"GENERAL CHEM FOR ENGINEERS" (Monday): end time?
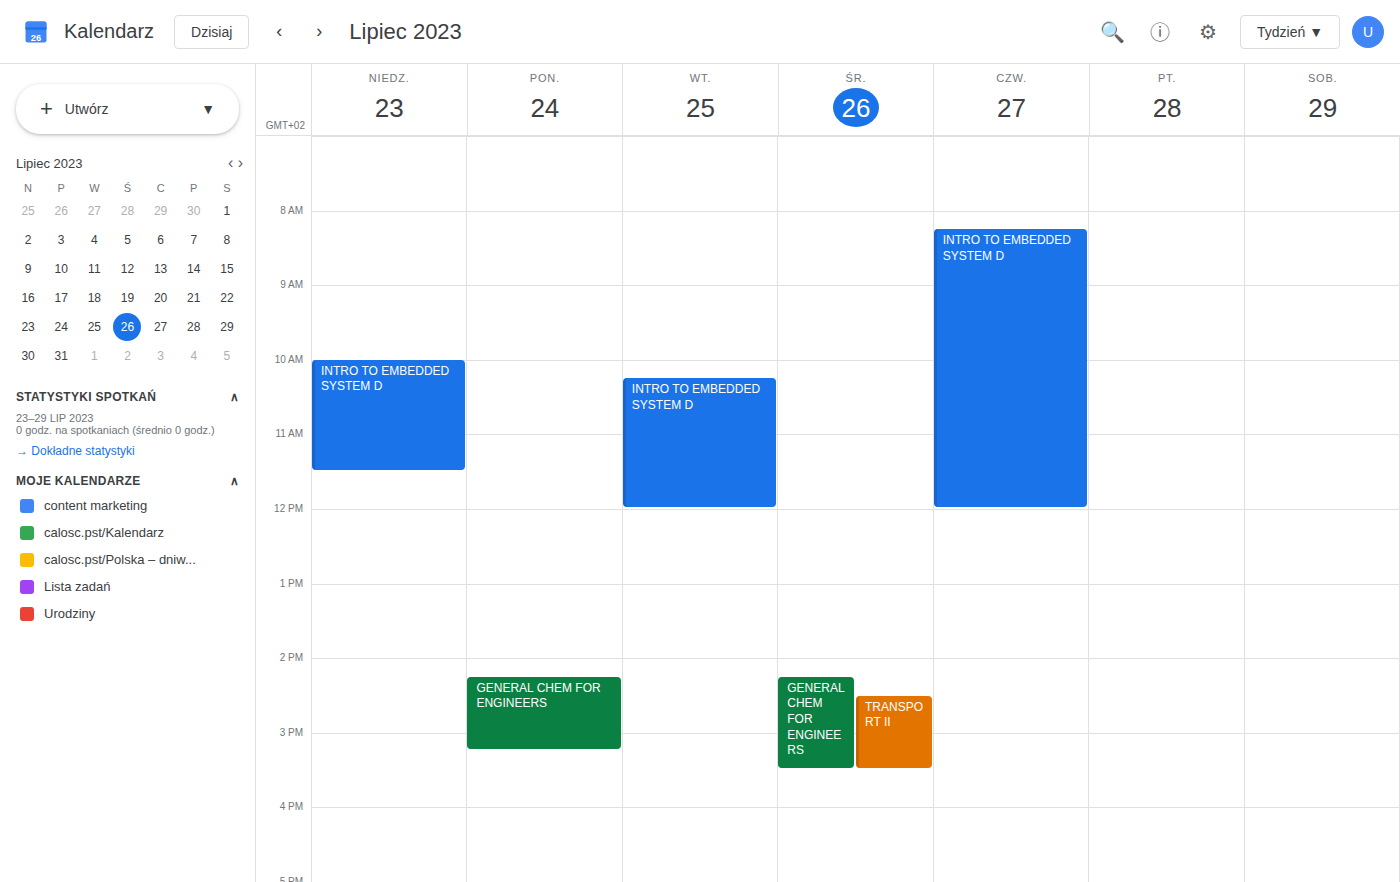
3:15 PM